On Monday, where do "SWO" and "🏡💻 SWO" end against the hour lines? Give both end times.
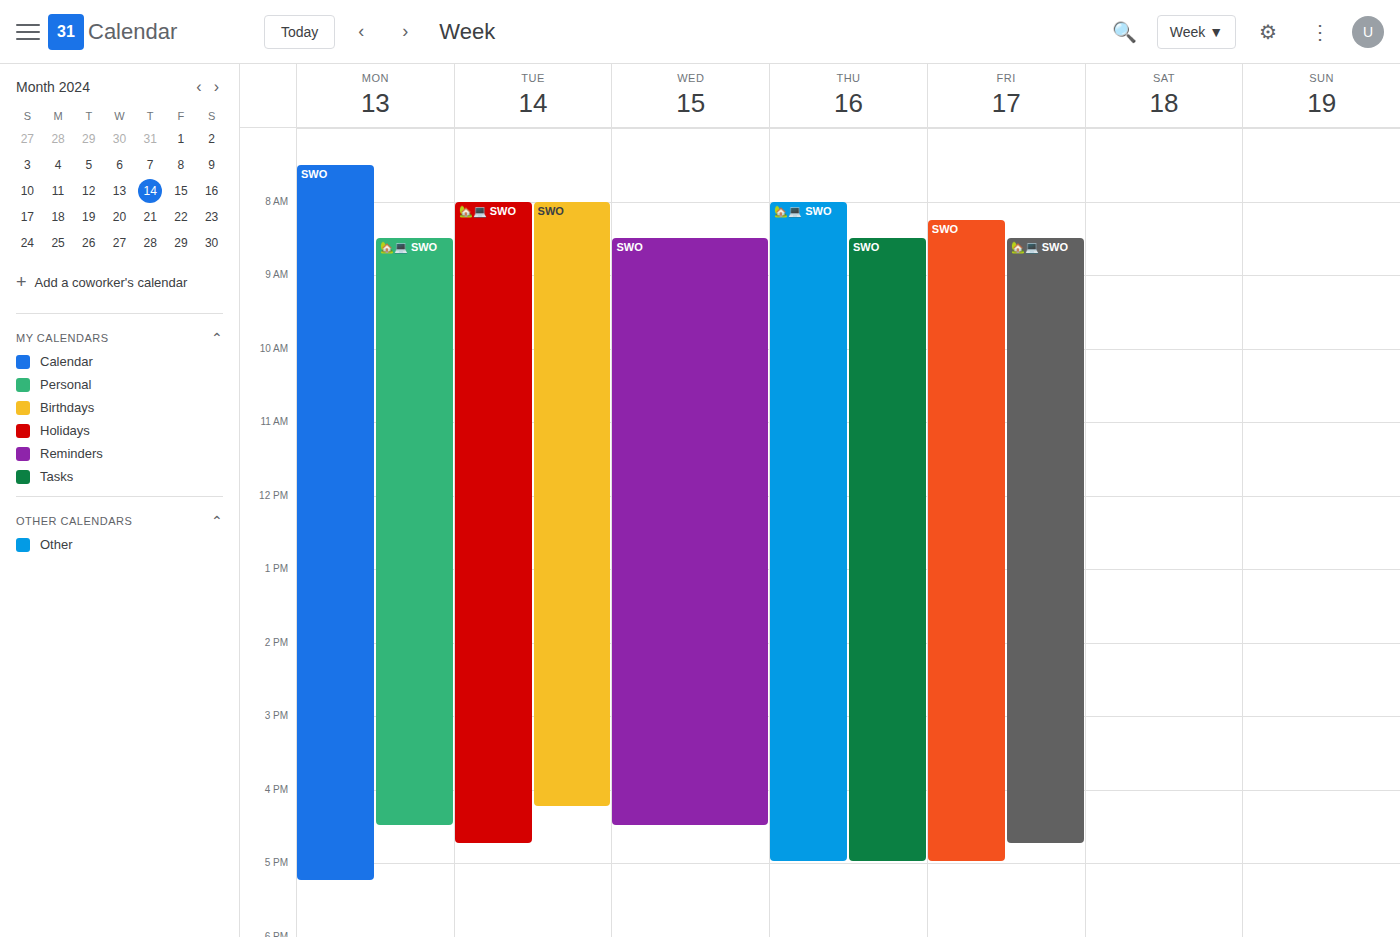
"SWO": 5:15 PM, neither: a quarter of the way from the 5 PM line to the 6 PM line. "🏡💻 SWO": 4:30 PM, halfway between the 4 PM and 5 PM lines.